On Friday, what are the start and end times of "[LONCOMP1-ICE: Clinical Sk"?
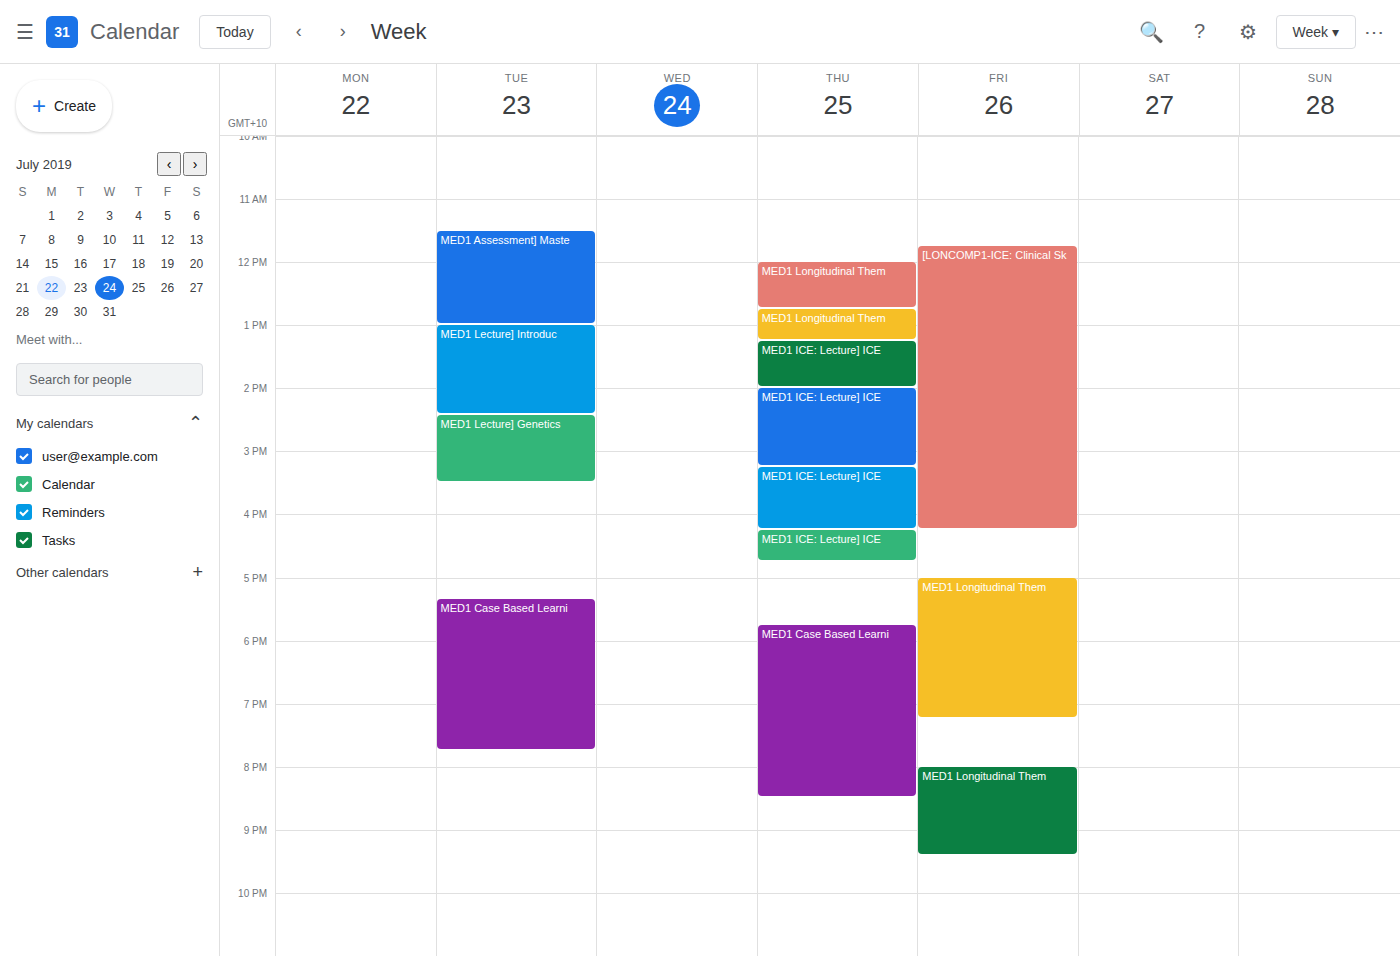
11:45 AM to 4:15 PM